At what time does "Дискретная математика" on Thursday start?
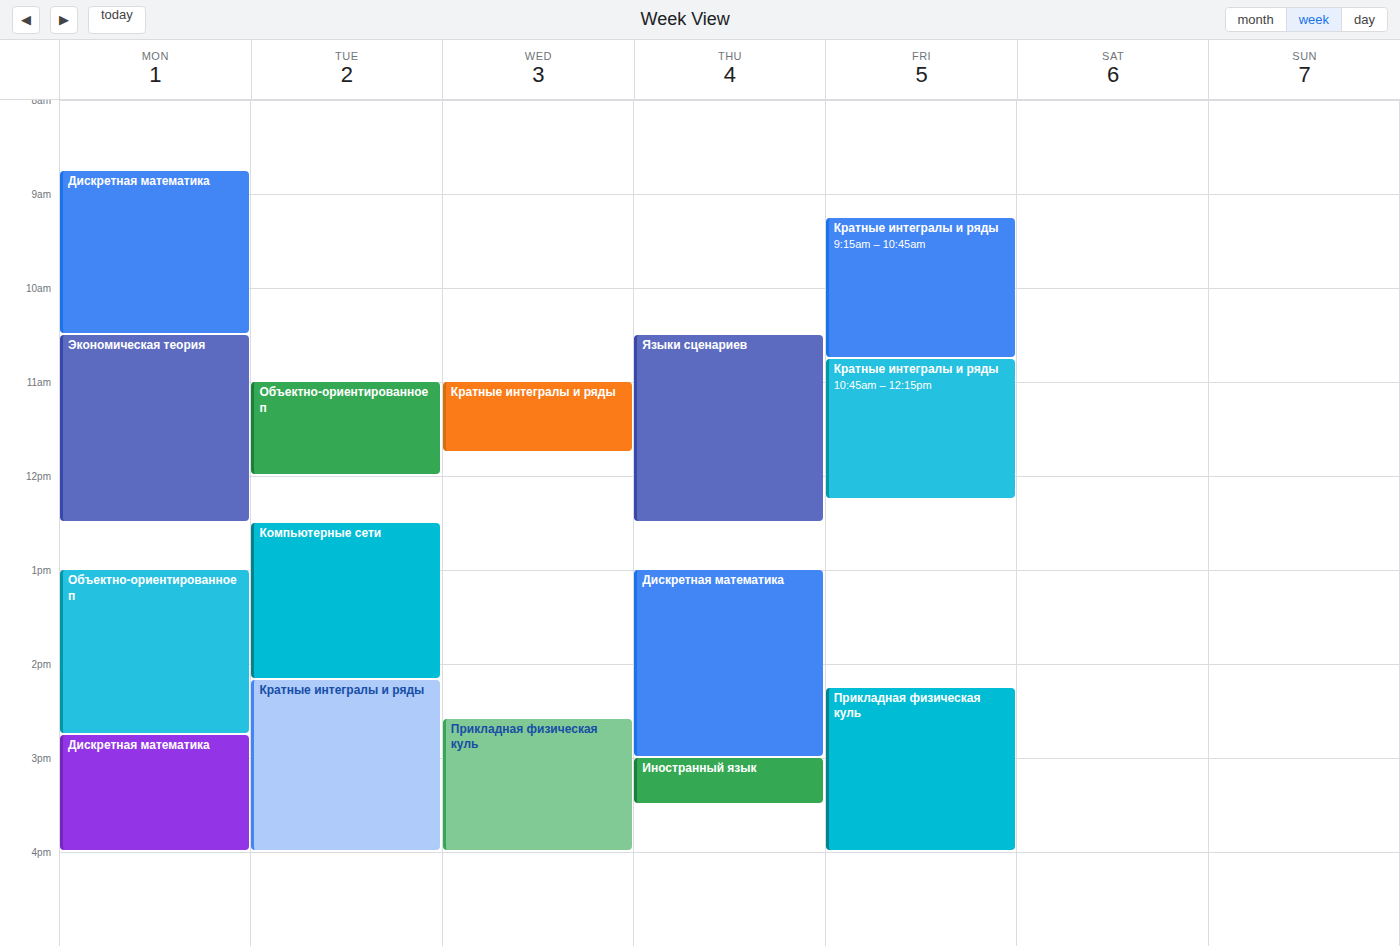
1:00 PM